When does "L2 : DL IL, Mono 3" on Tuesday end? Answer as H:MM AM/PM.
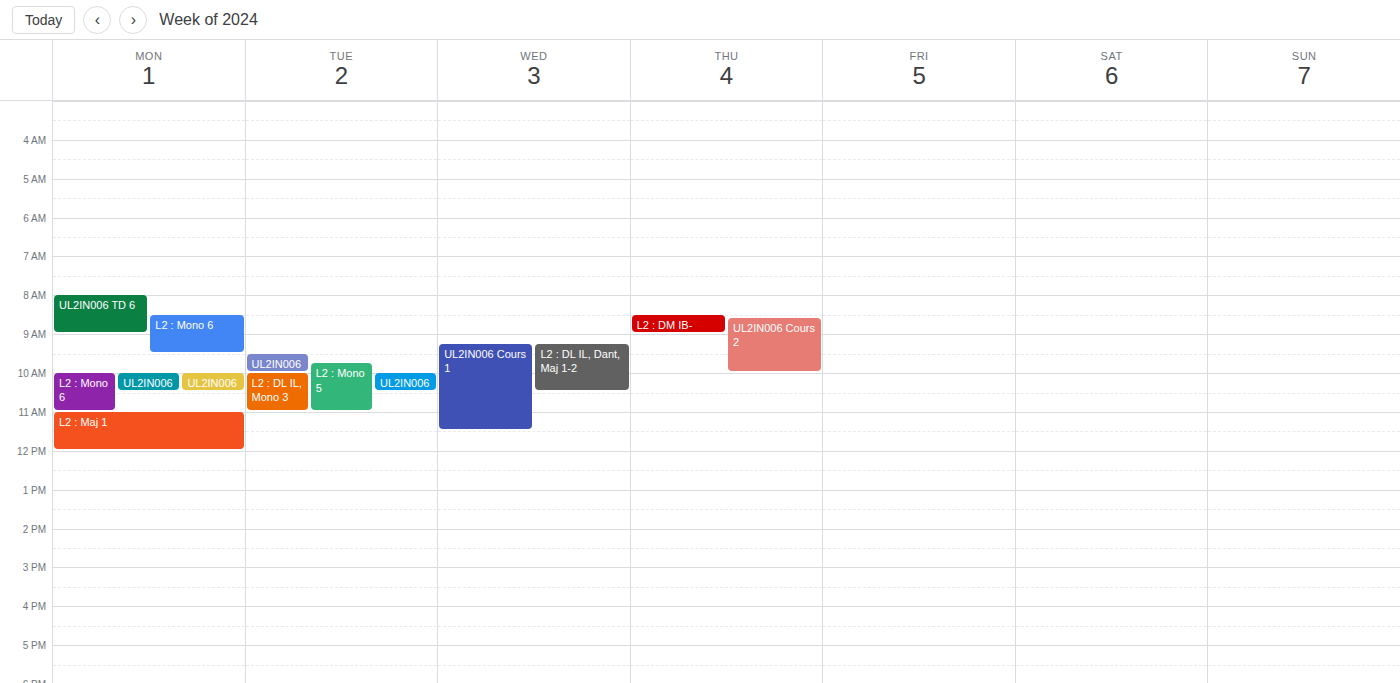
11:00 AM